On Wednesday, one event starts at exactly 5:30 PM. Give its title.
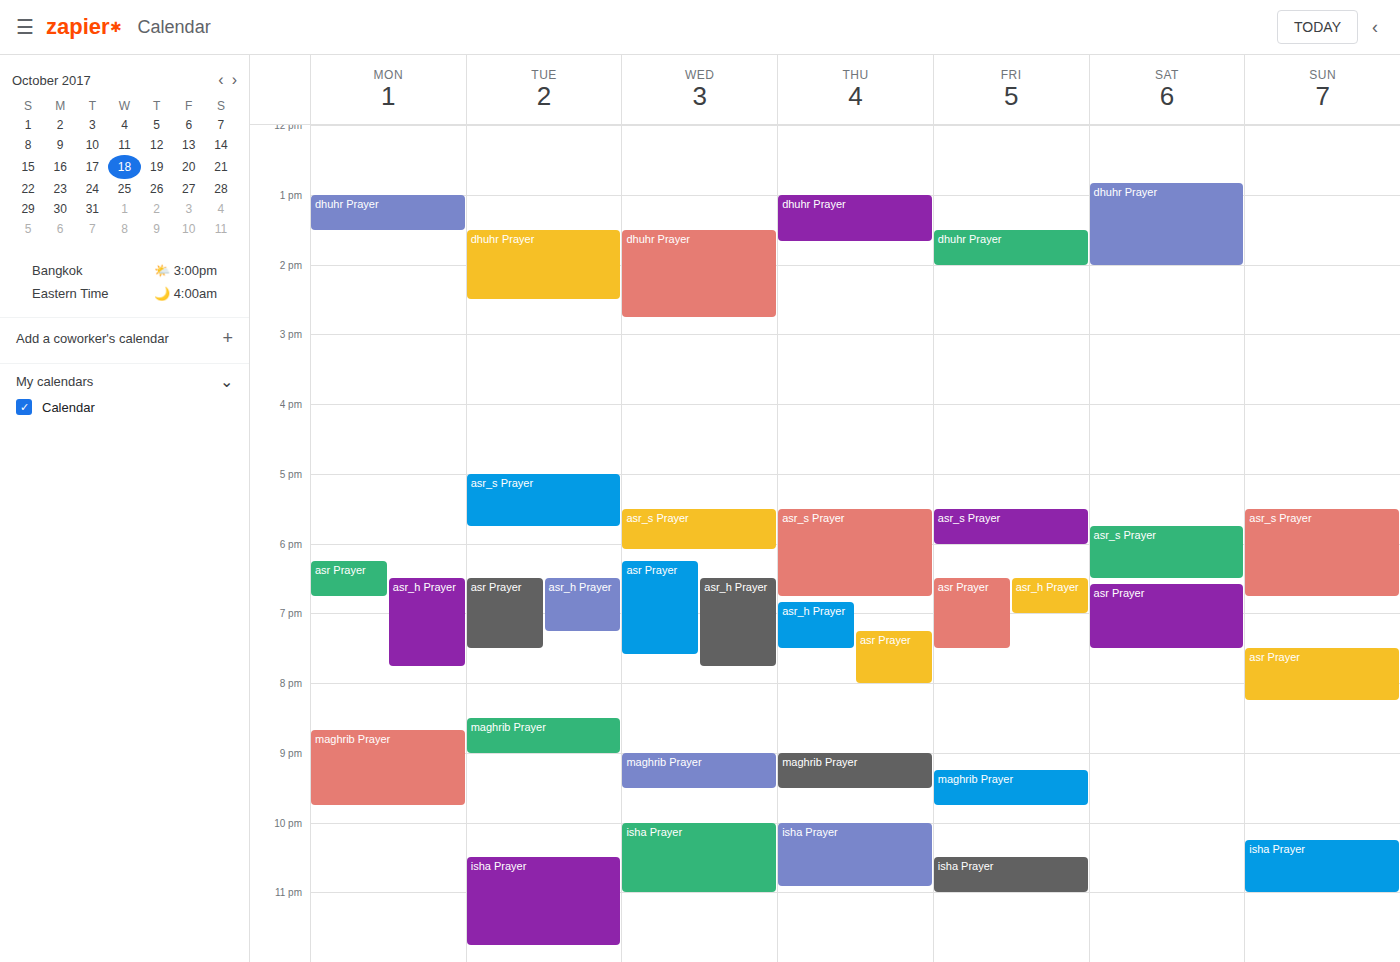
"asr_s Prayer"